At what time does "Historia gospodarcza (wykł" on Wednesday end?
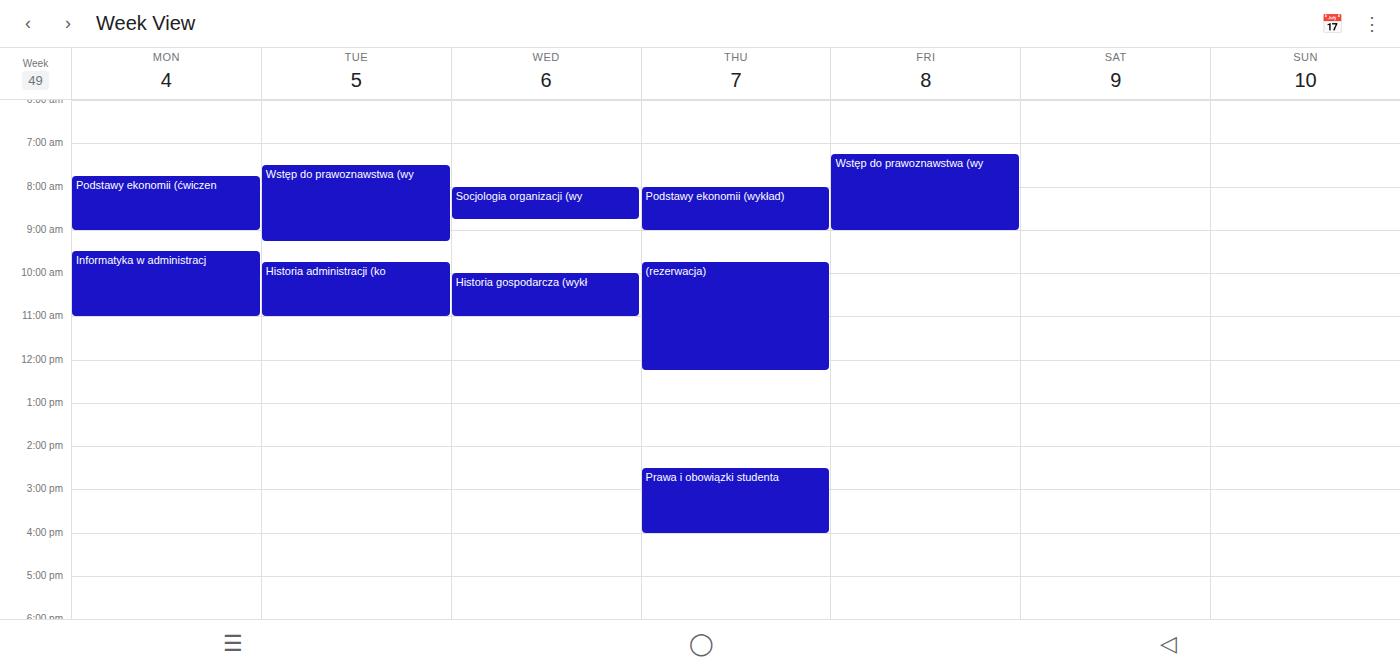
11:00 AM